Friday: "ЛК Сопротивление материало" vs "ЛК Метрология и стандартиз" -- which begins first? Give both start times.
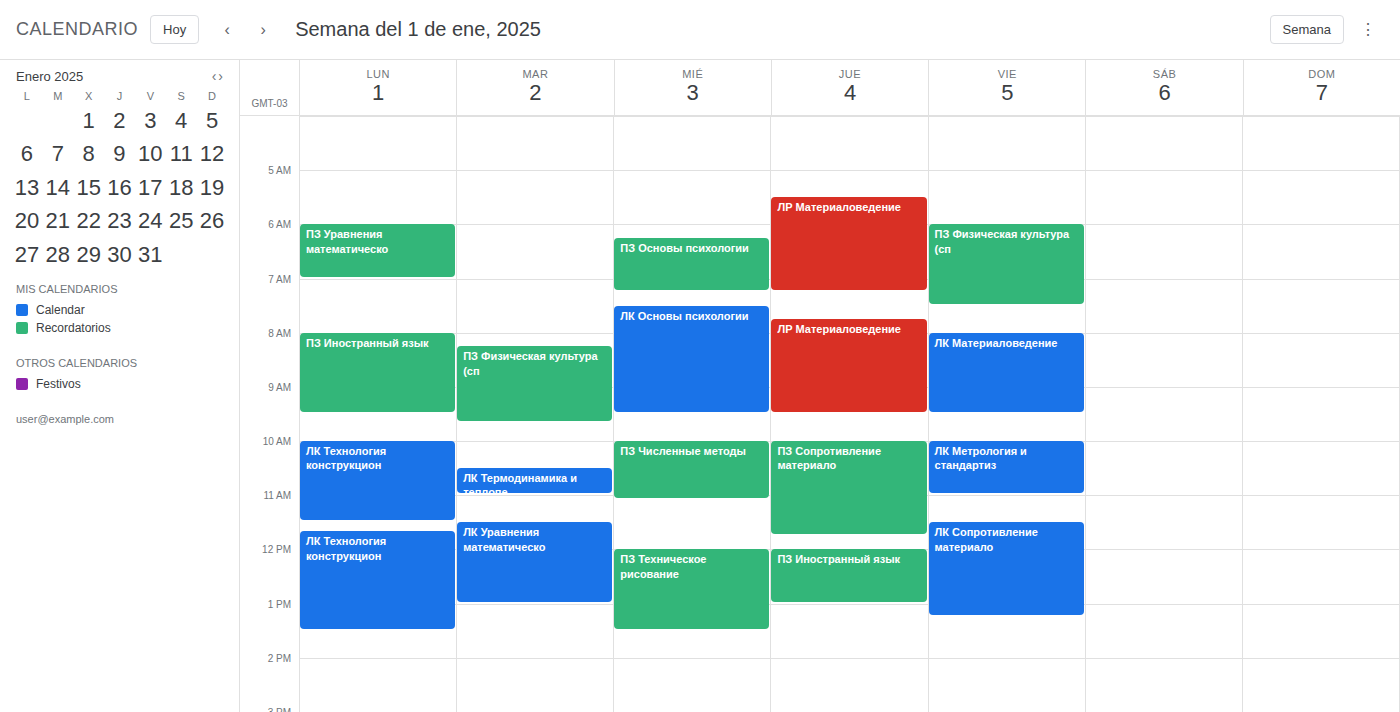
"ЛК Метрология и стандартиз" 10:00 AM; "ЛК Сопротивление материало" 11:30 AM.